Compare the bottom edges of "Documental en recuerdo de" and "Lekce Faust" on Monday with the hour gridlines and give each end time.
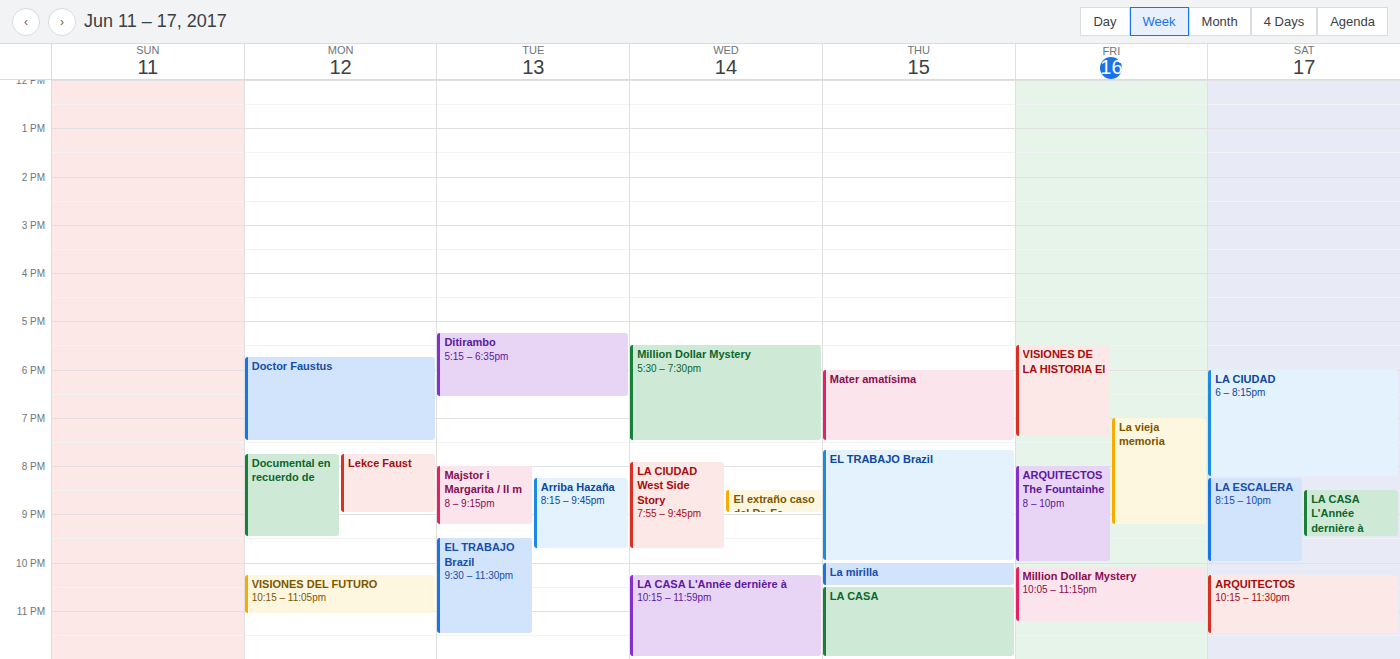
"Documental en recuerdo de": 9:30 PM, halfway between the 9 PM and 10 PM lines. "Lekce Faust": 9:00 PM, exactly on the 9 PM line.